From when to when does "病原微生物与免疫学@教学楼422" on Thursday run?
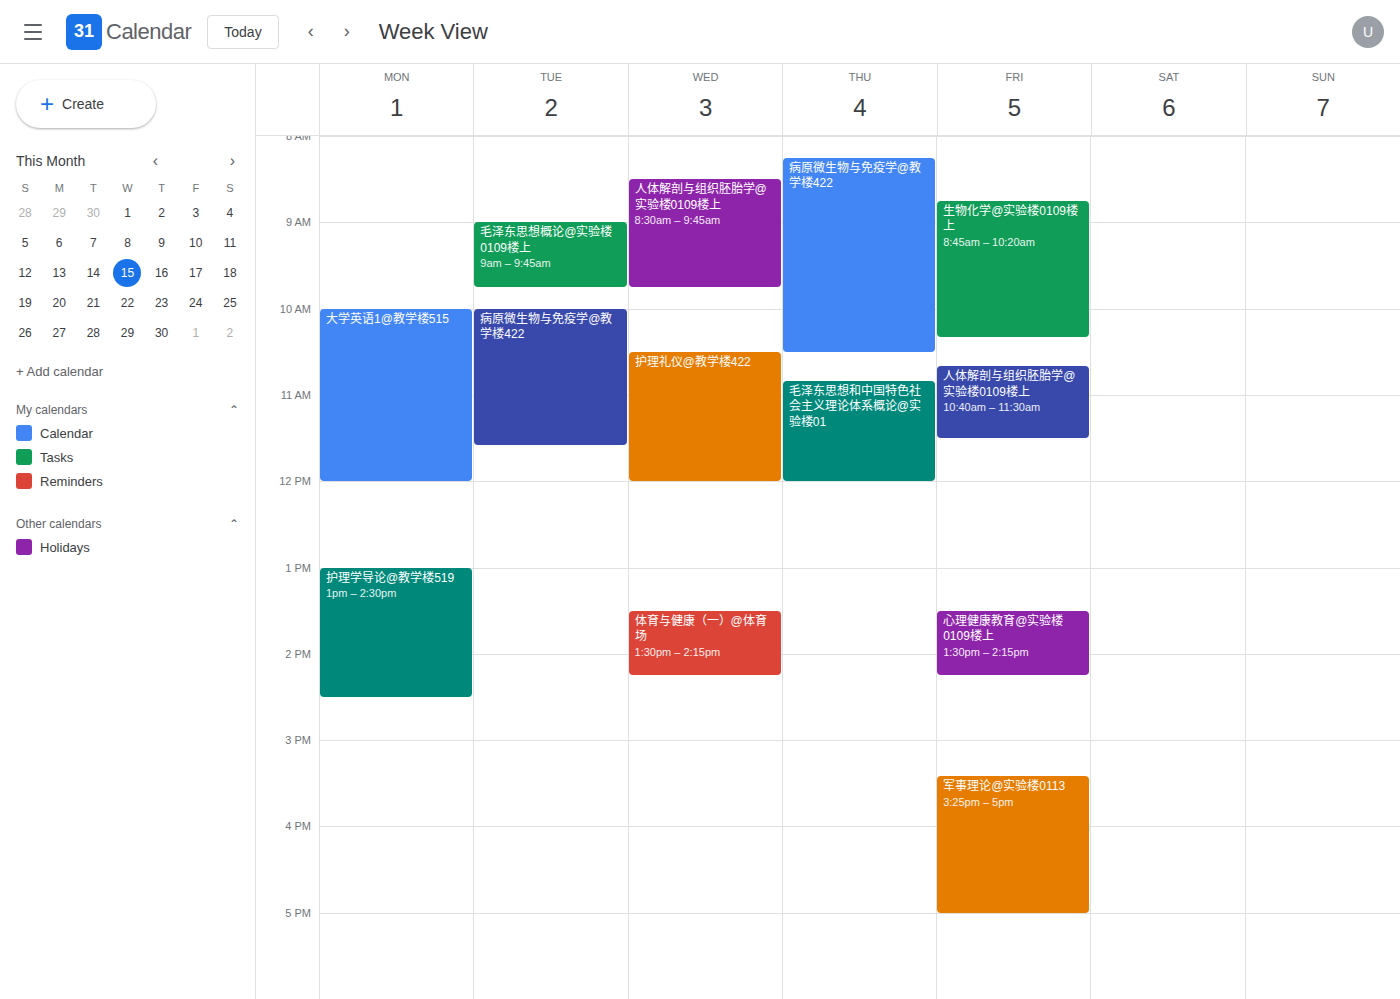
8:15 AM to 10:30 AM